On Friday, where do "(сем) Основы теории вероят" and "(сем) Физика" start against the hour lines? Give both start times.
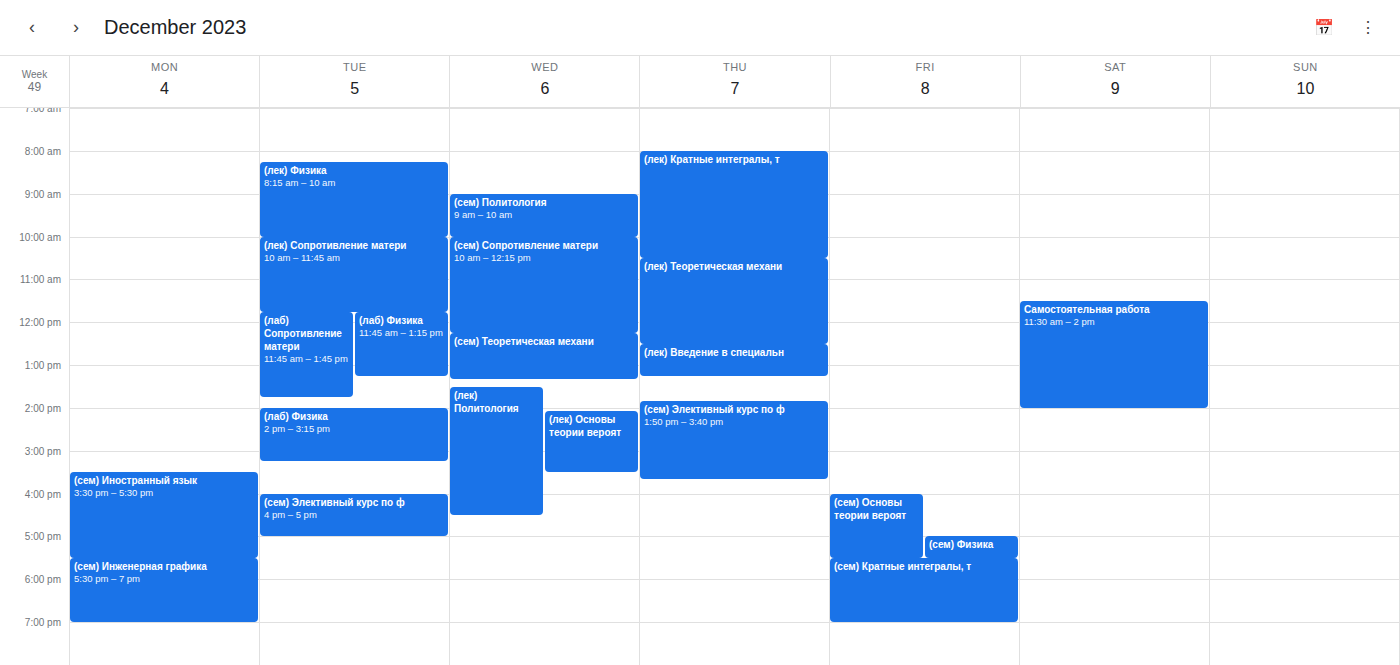
"(сем) Основы теории вероят": 4:00 PM, exactly on the 4 PM line. "(сем) Физика": 5:00 PM, exactly on the 5 PM line.